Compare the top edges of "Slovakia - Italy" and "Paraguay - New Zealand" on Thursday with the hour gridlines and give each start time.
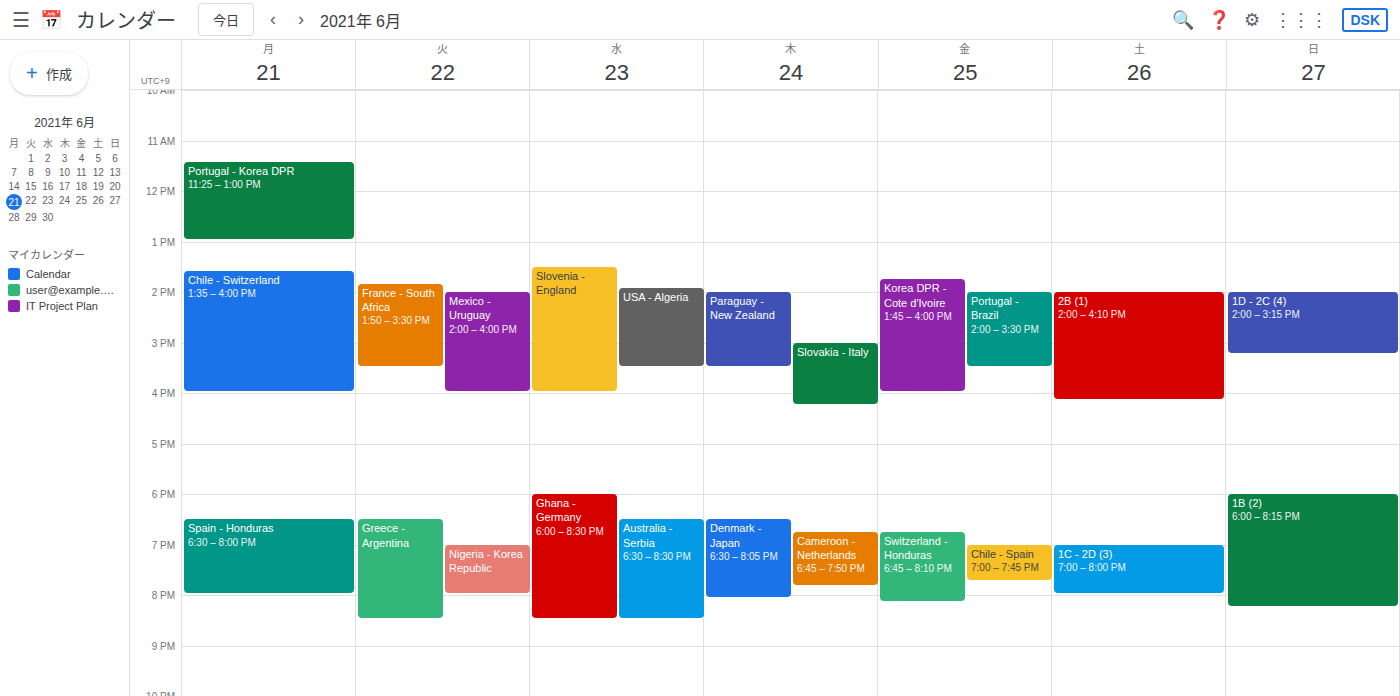
"Slovakia - Italy": 3:00 PM, exactly on the 3 PM line. "Paraguay - New Zealand": 2:00 PM, exactly on the 2 PM line.